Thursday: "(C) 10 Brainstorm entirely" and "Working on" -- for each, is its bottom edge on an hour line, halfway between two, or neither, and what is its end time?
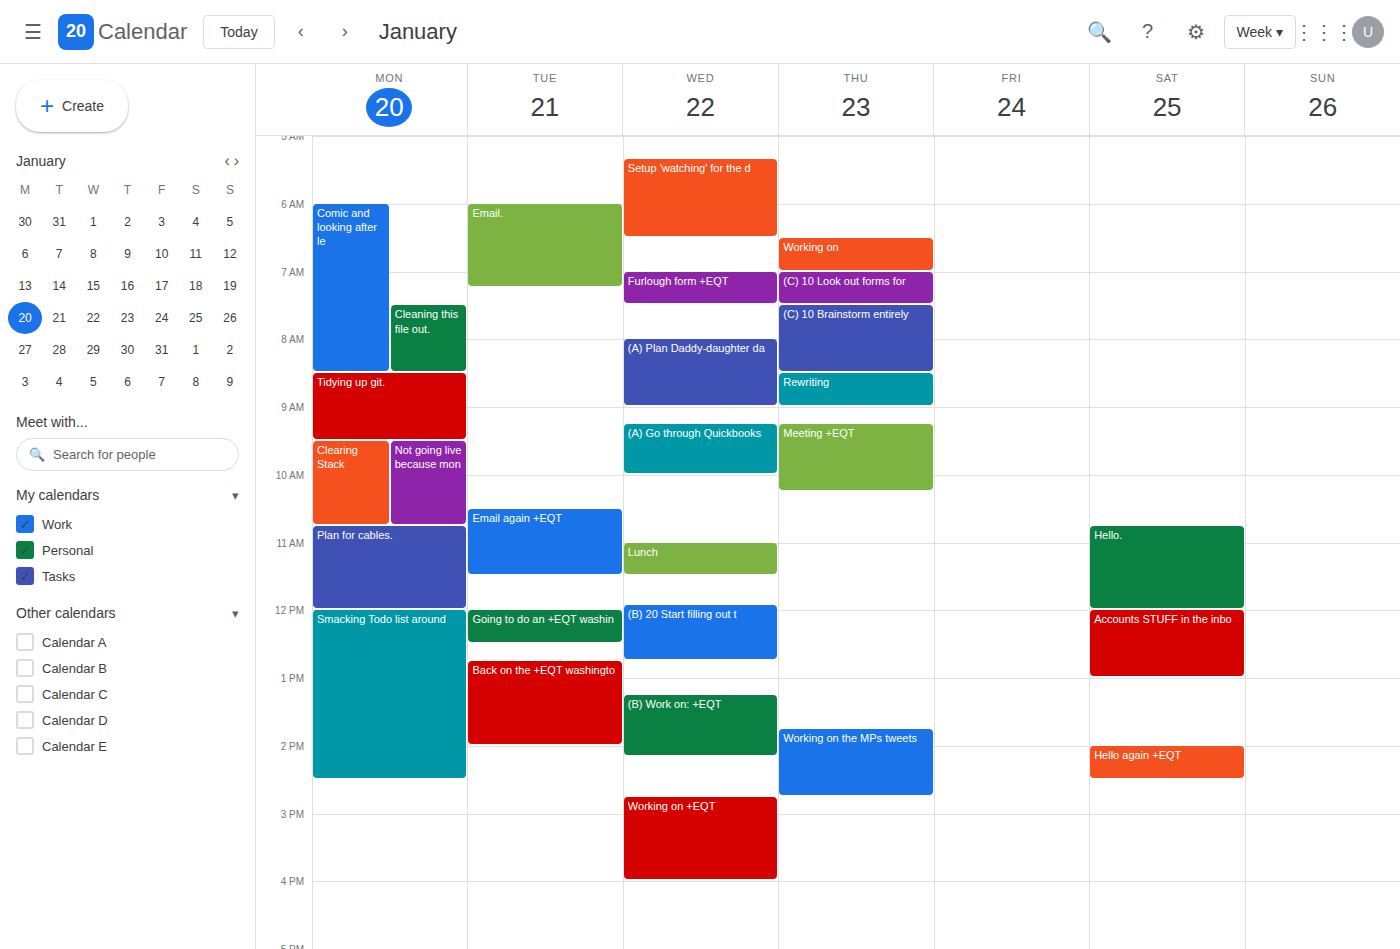
"(C) 10 Brainstorm entirely": 8:30 AM, halfway between the 8 AM and 9 AM lines. "Working on": 7:00 AM, exactly on the 7 AM line.